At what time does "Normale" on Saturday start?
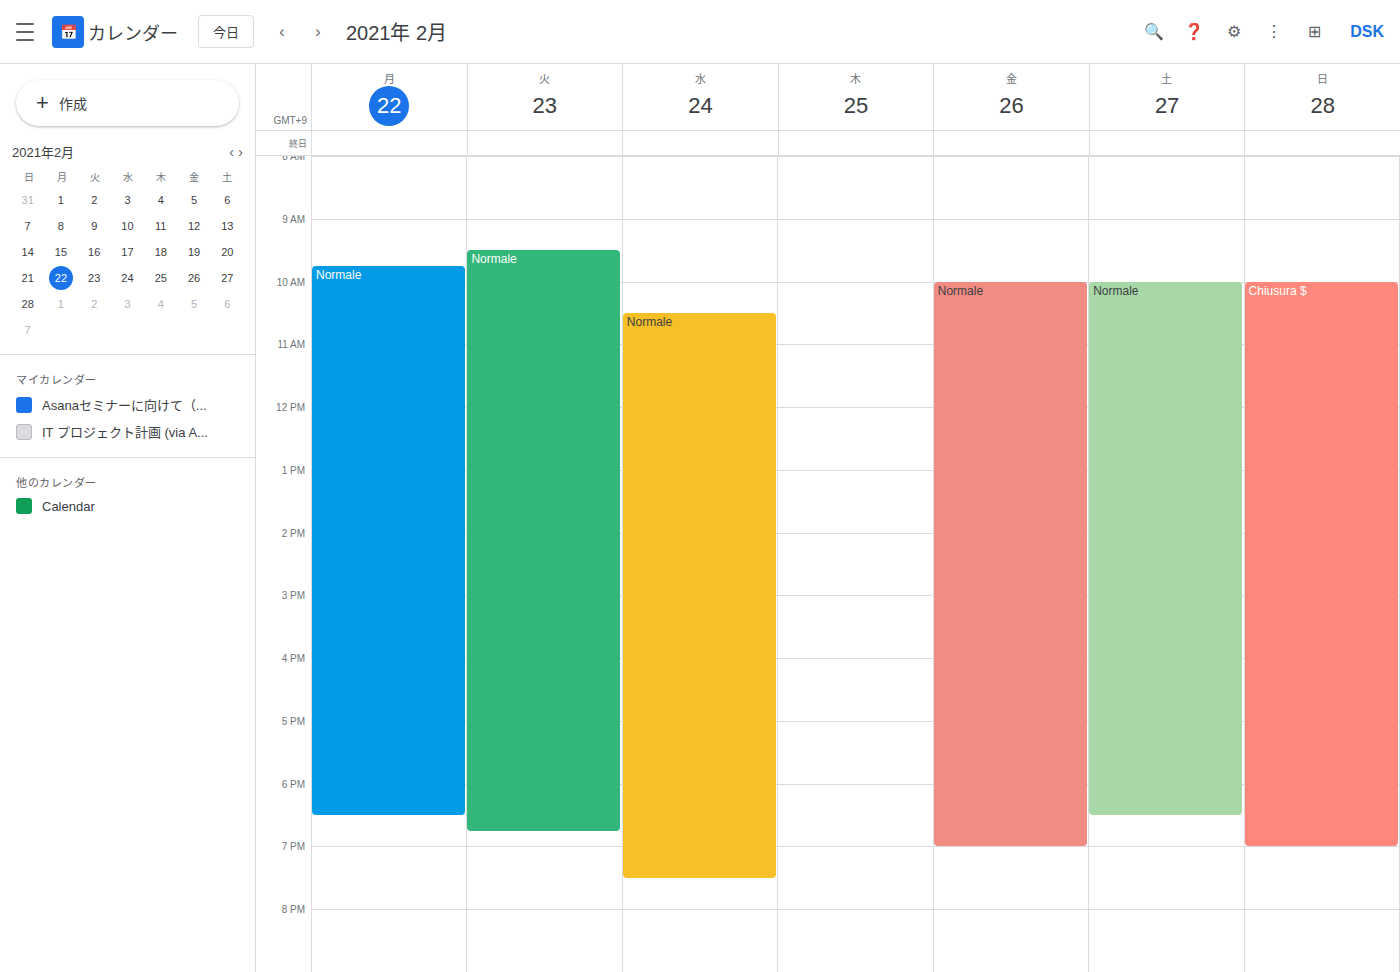
10:00 AM